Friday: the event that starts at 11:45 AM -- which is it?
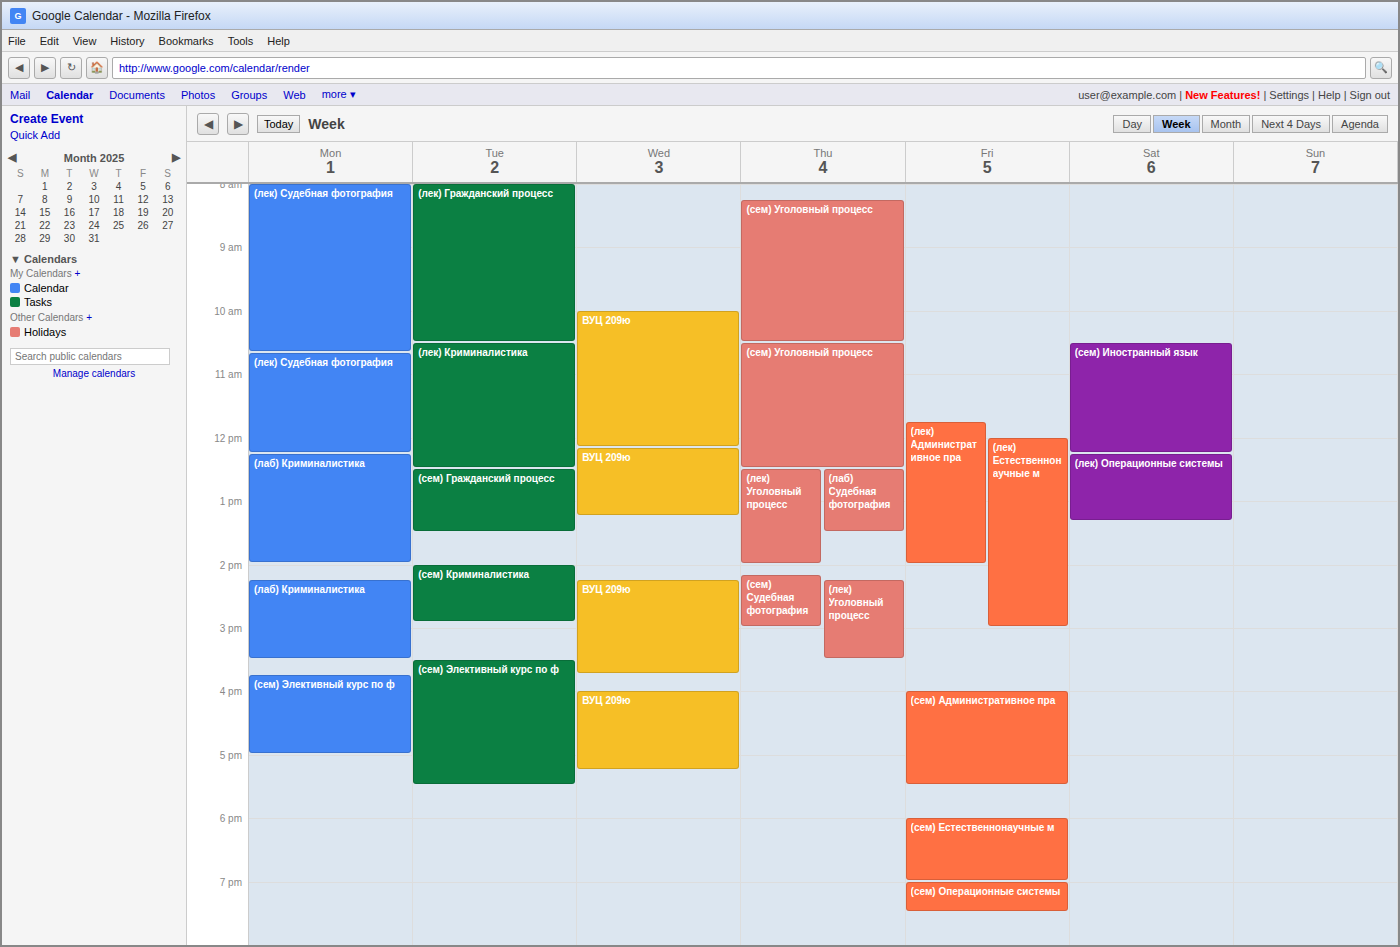
"(лек) Административное пра"